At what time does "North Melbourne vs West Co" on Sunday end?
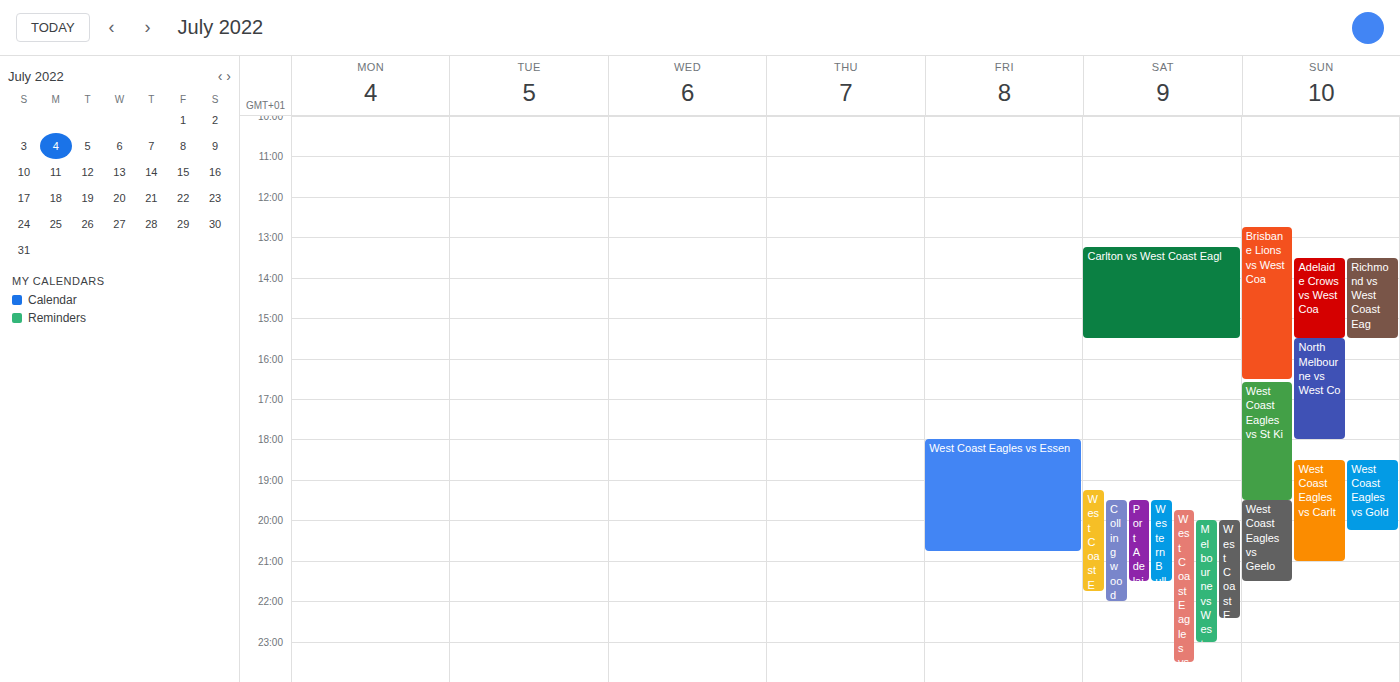
18:00